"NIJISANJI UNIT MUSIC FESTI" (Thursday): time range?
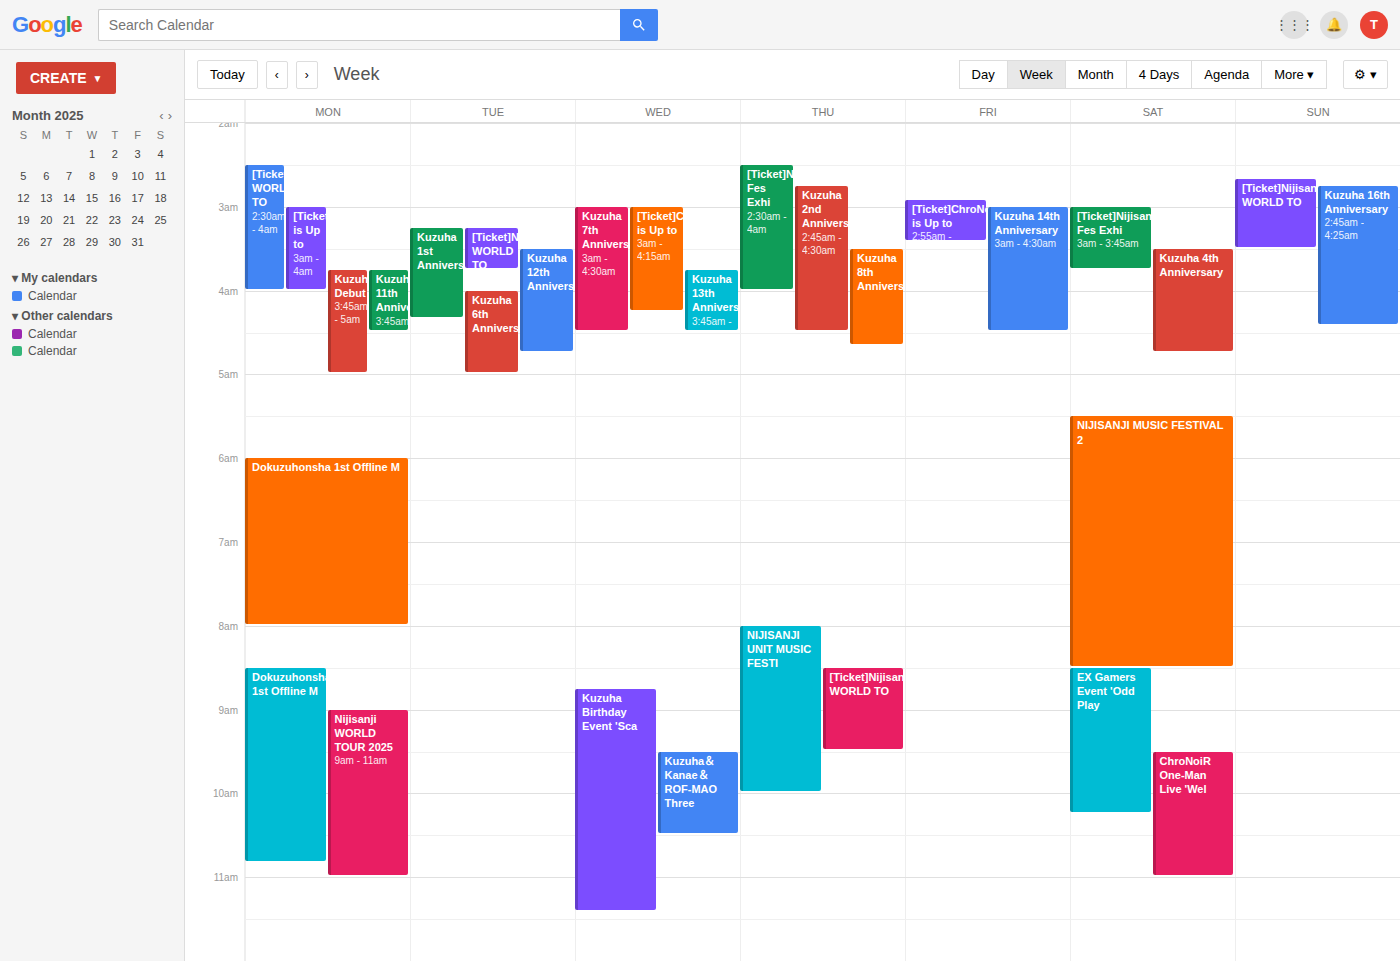
8:00 AM to 10:00 AM